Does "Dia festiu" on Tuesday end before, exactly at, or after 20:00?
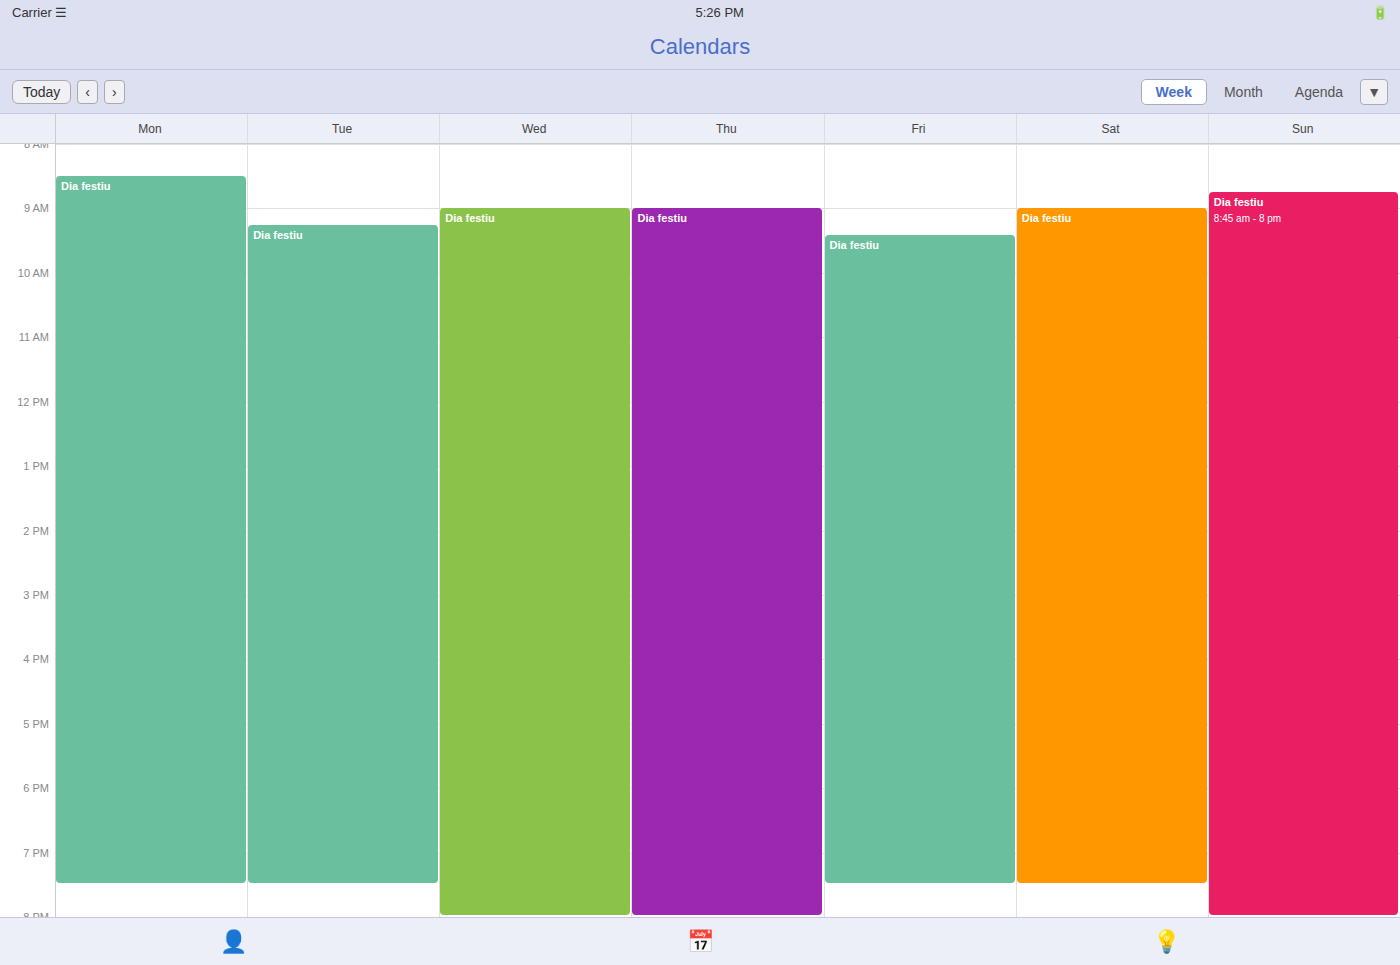
19:30 -- before 20:00, 30 minutes above the 20:00 line.